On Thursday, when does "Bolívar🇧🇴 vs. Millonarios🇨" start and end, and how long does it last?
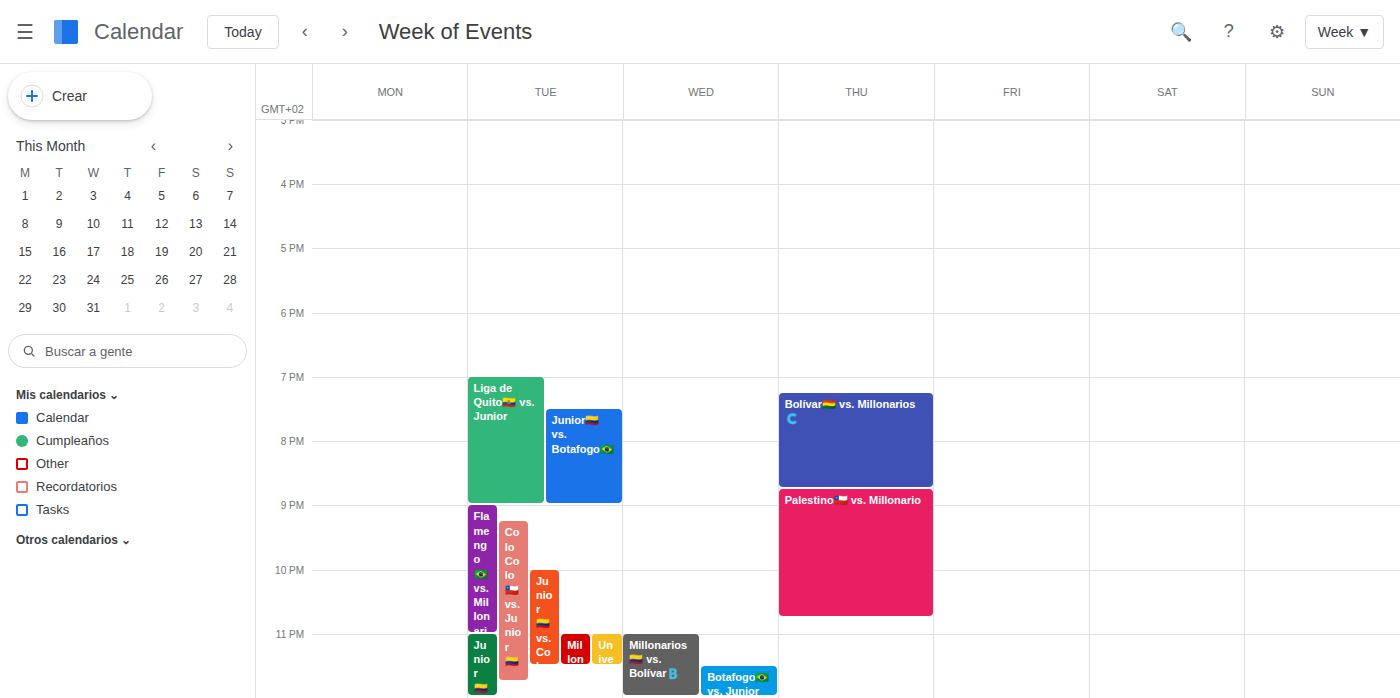
7:15 PM to 8:45 PM, 1 hour 30 minutes